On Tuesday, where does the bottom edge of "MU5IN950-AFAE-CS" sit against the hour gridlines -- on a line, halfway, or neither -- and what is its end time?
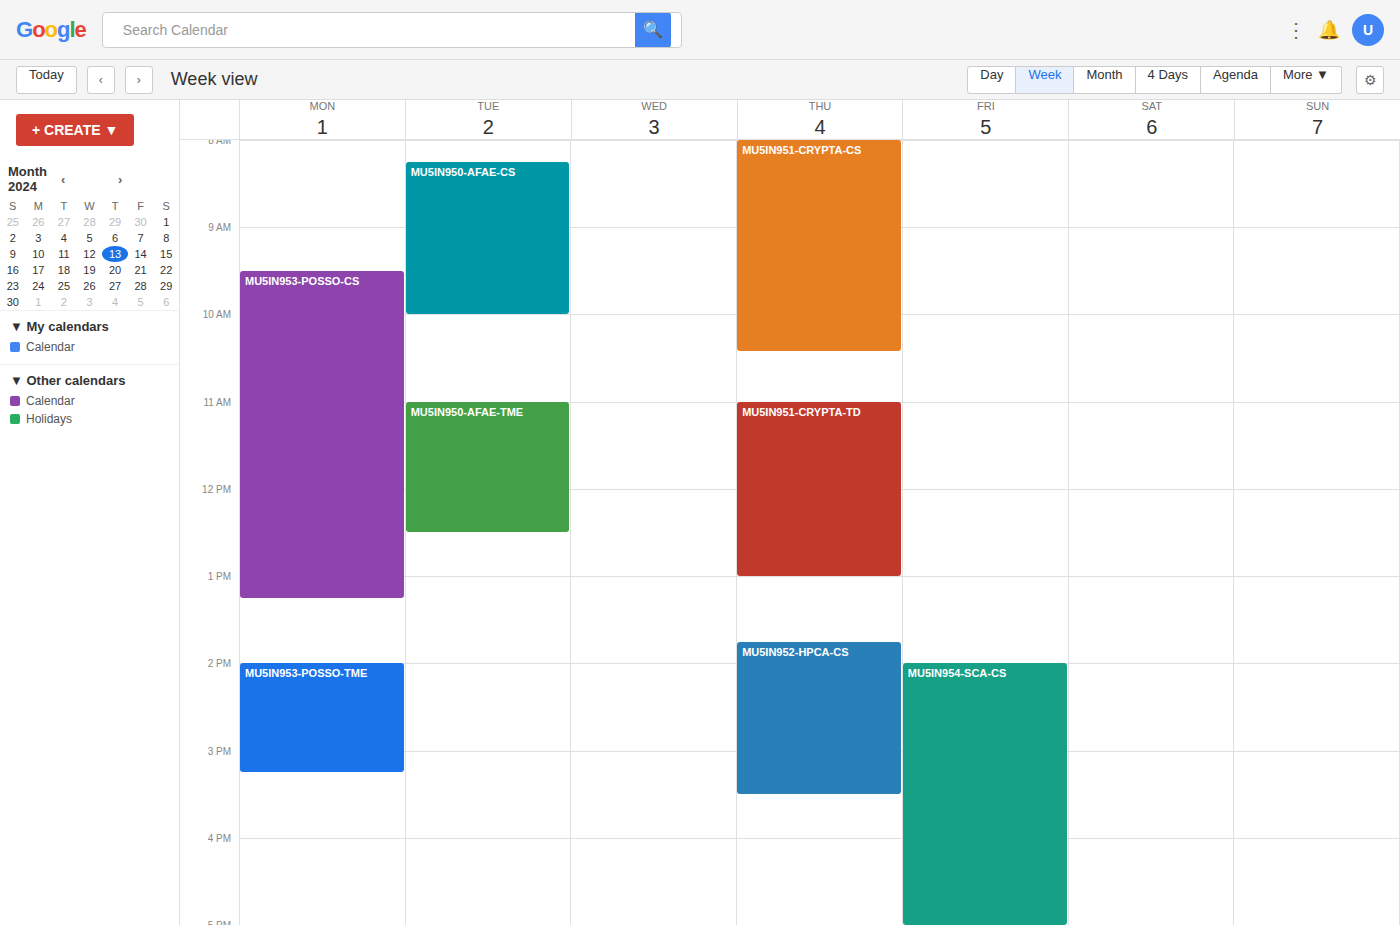
10:00 AM -- exactly on the 10 AM line.